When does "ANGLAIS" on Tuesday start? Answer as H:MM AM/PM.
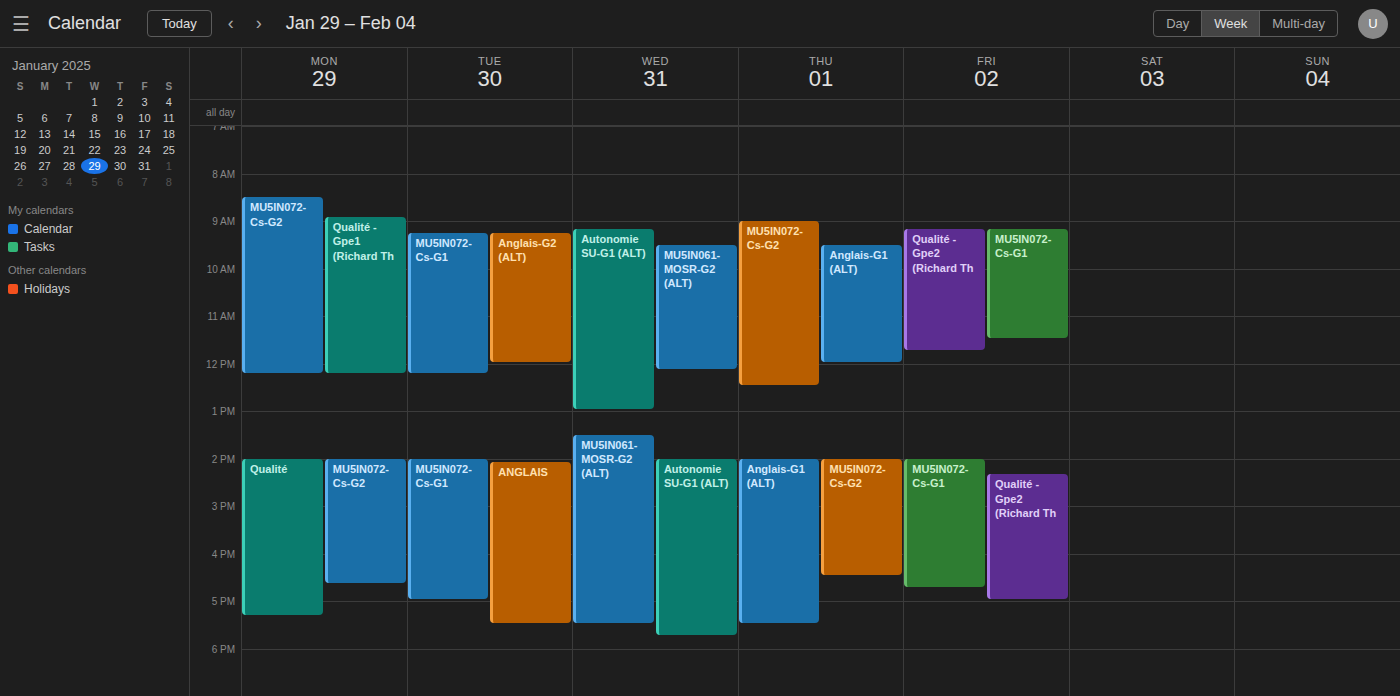
2:05 PM